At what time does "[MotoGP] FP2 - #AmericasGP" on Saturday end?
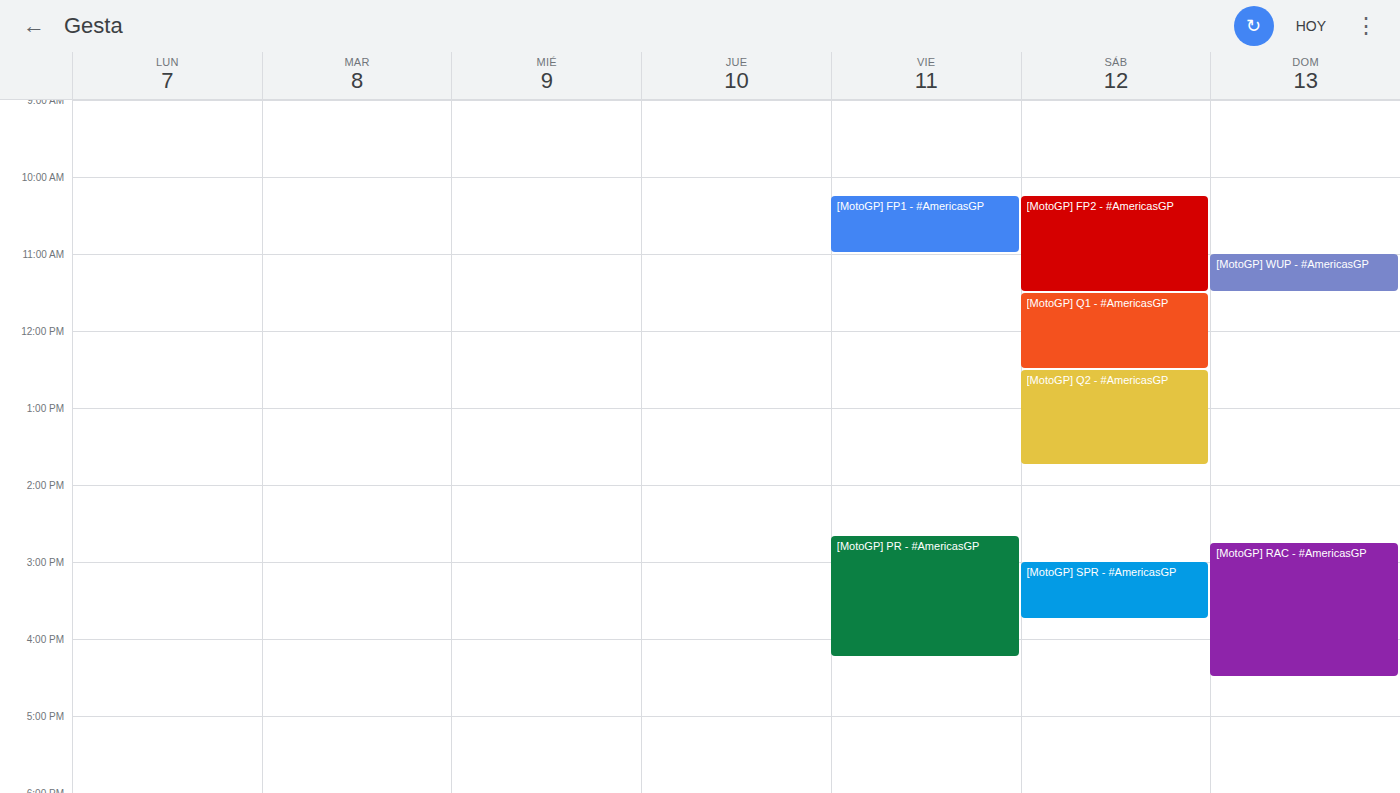
11:30 AM